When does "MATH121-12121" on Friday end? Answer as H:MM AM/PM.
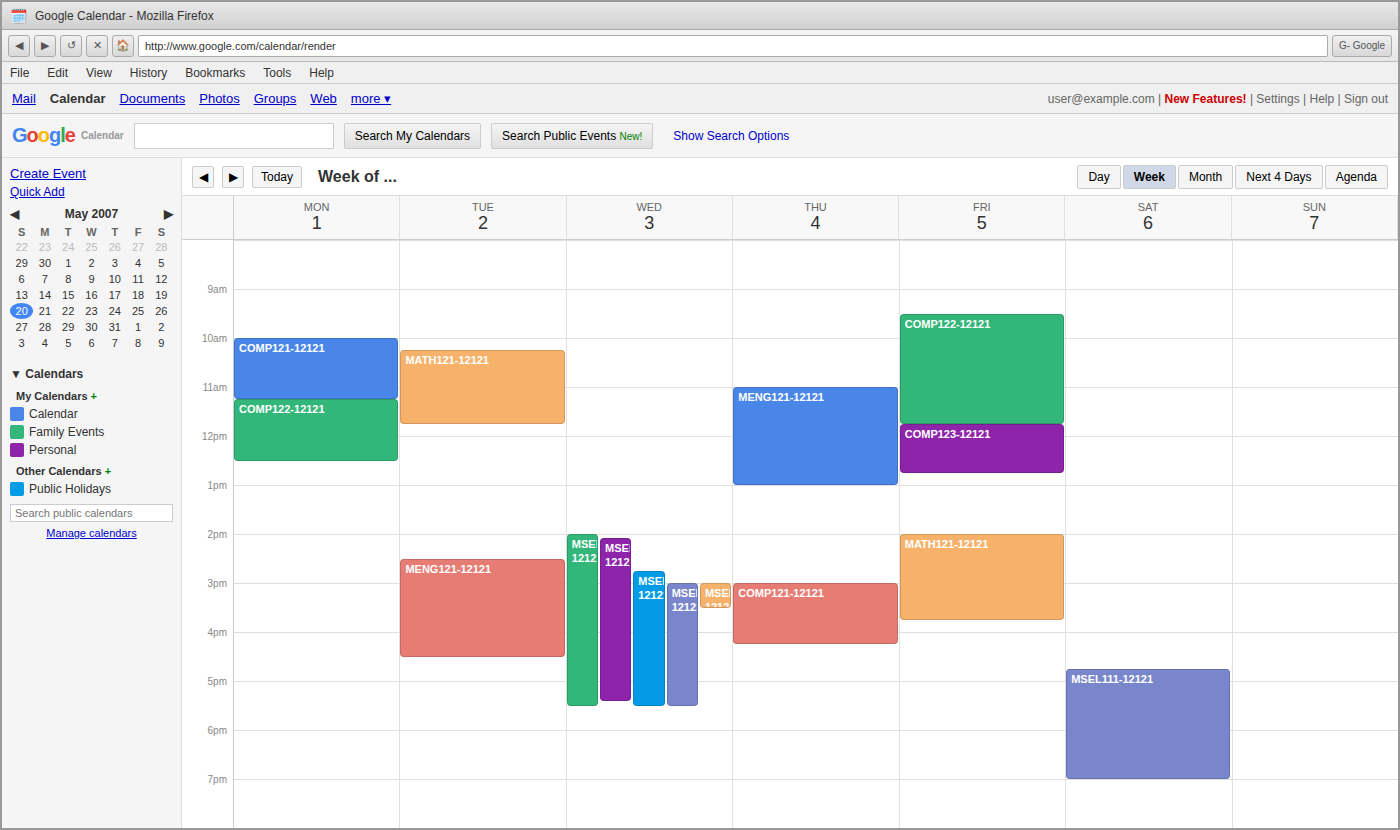
3:45 PM